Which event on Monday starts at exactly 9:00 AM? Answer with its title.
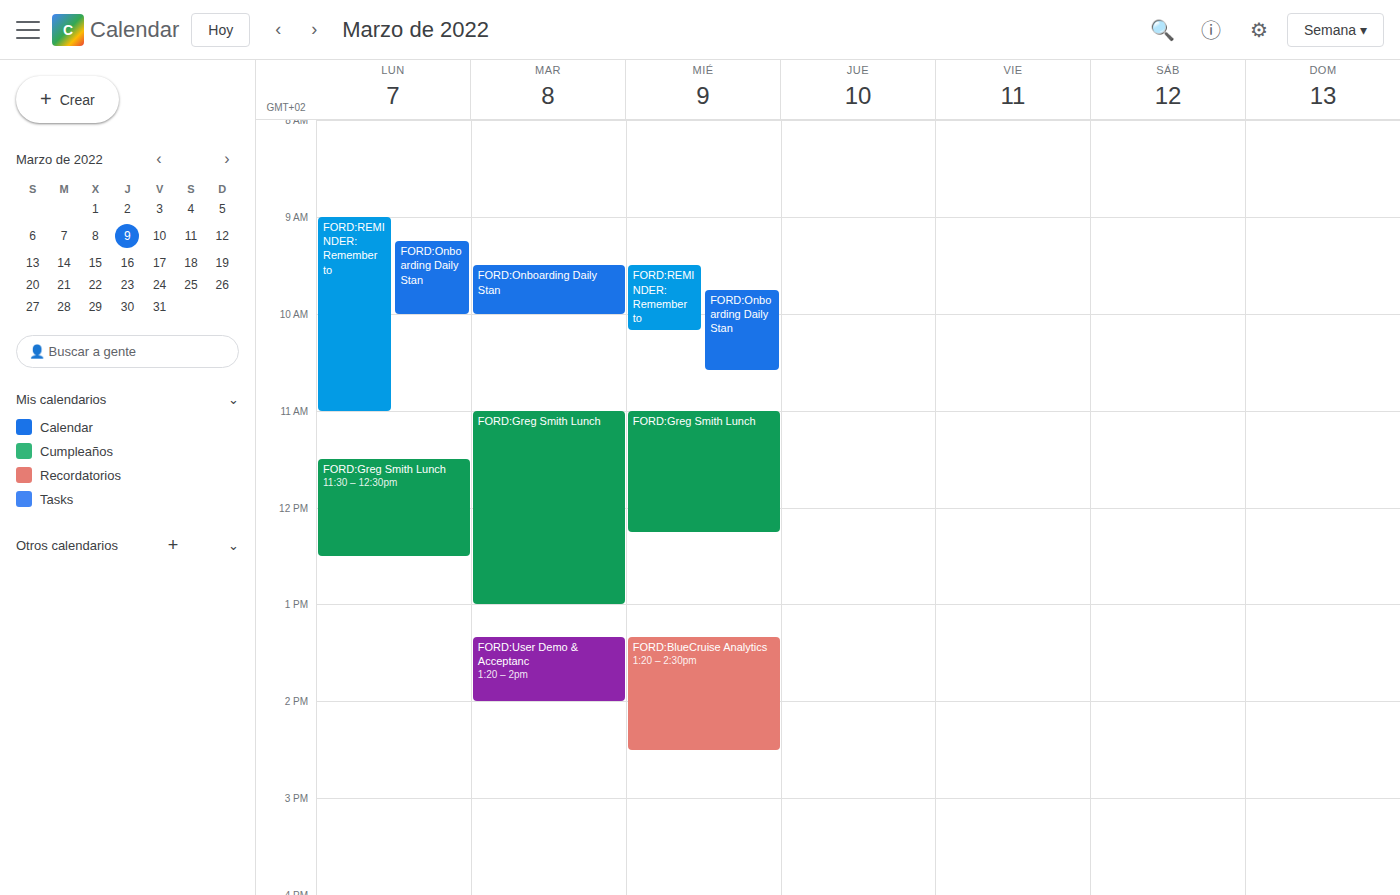
"FORD:REMINDER: Remember to"